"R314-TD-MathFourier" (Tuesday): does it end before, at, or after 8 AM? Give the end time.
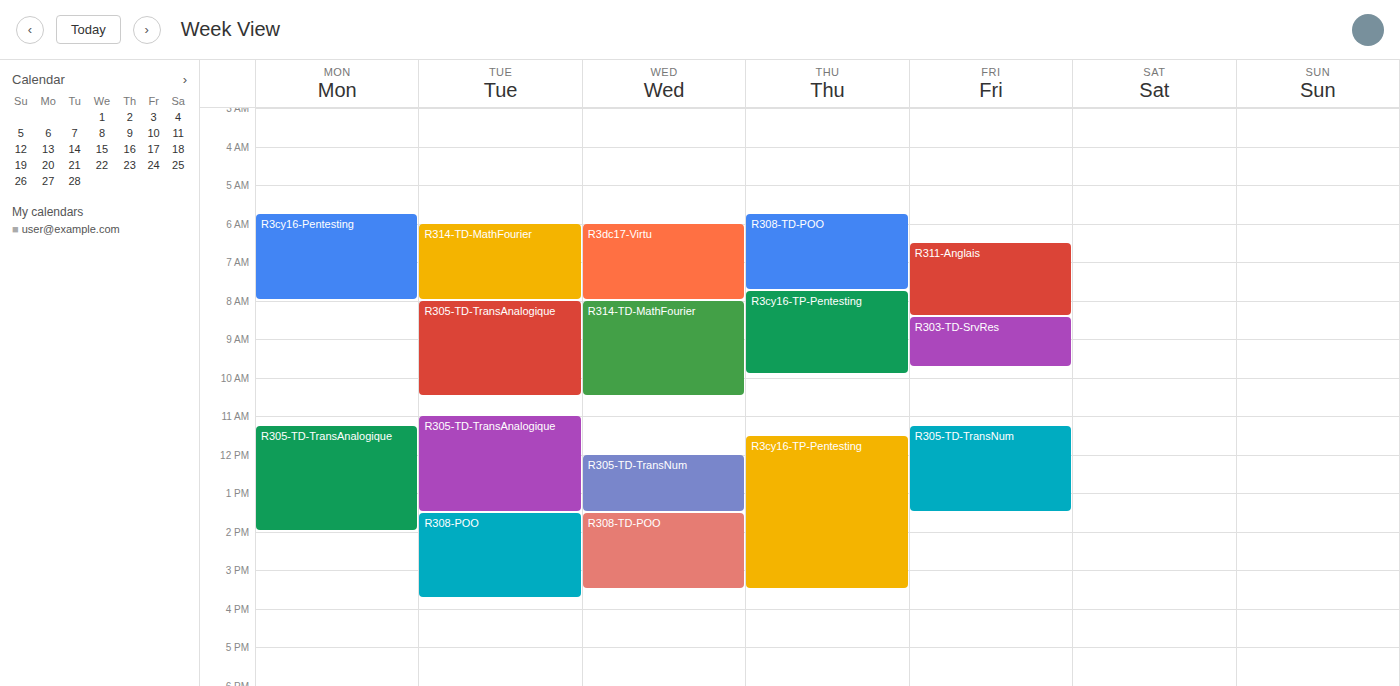
8:00 AM -- exactly at 8 AM, on the 8 AM line.